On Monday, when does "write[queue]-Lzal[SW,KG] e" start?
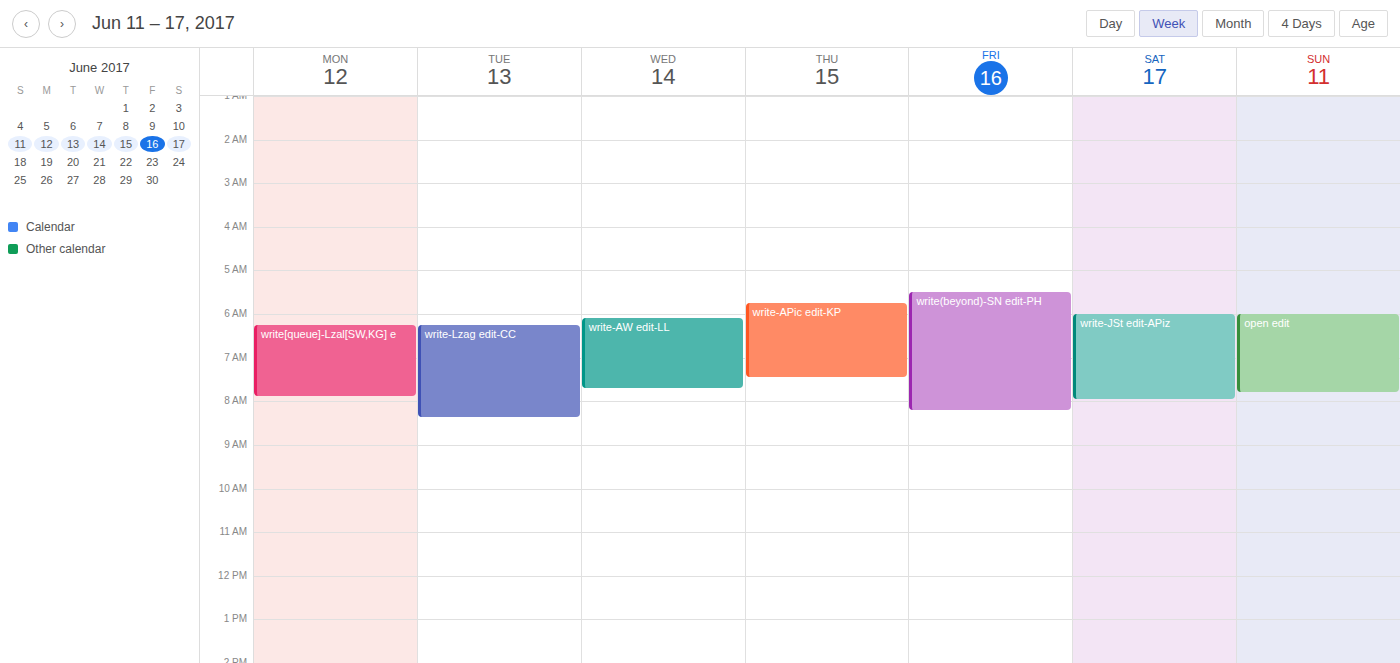
6:15 AM